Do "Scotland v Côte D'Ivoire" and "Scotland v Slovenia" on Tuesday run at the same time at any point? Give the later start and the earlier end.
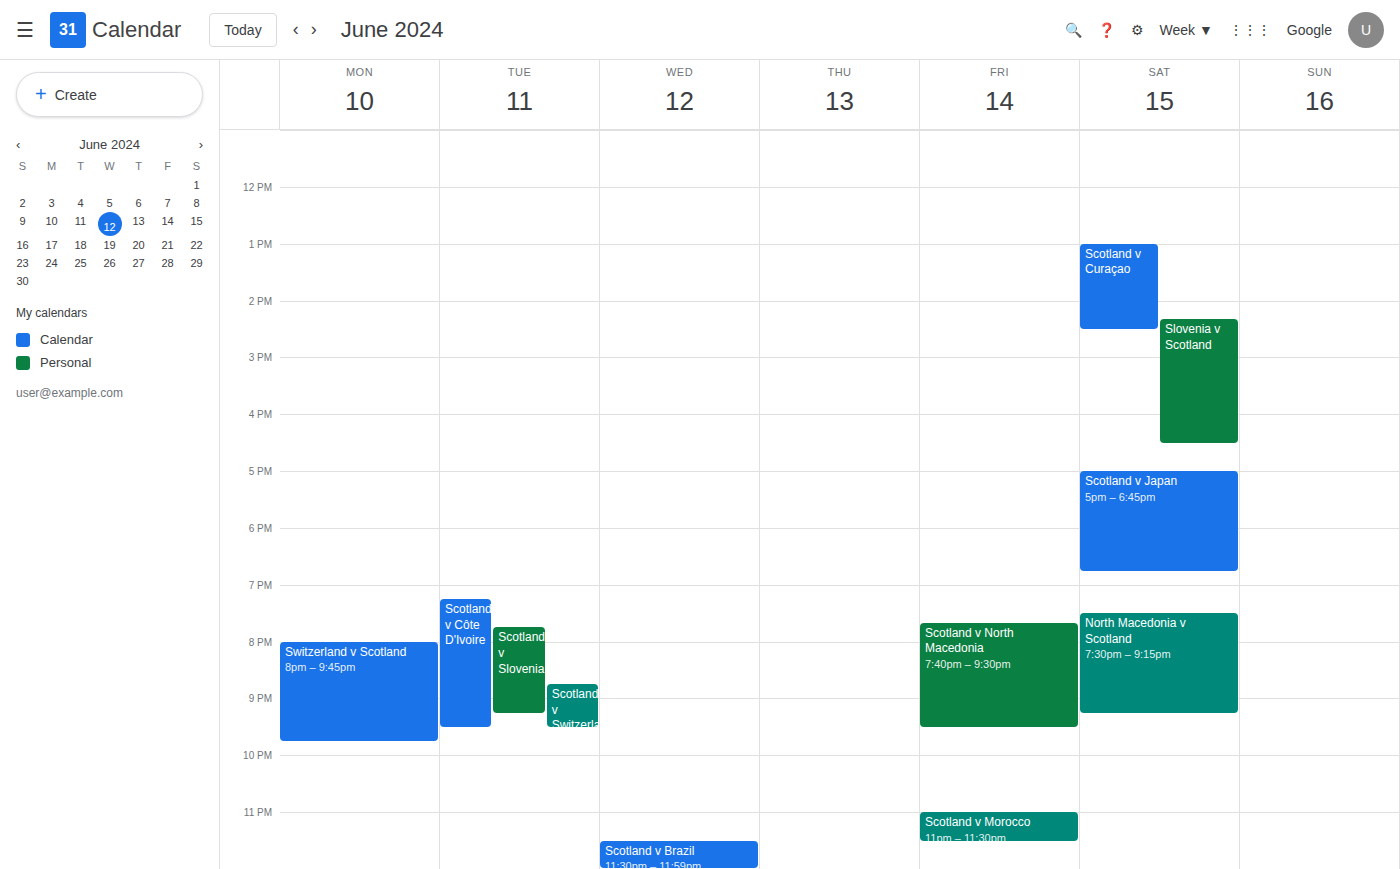
"Scotland v Slovenia" runs 7:45 PM to 9:15 PM, inside "Scotland v Côte D'Ivoire" -- they overlap.